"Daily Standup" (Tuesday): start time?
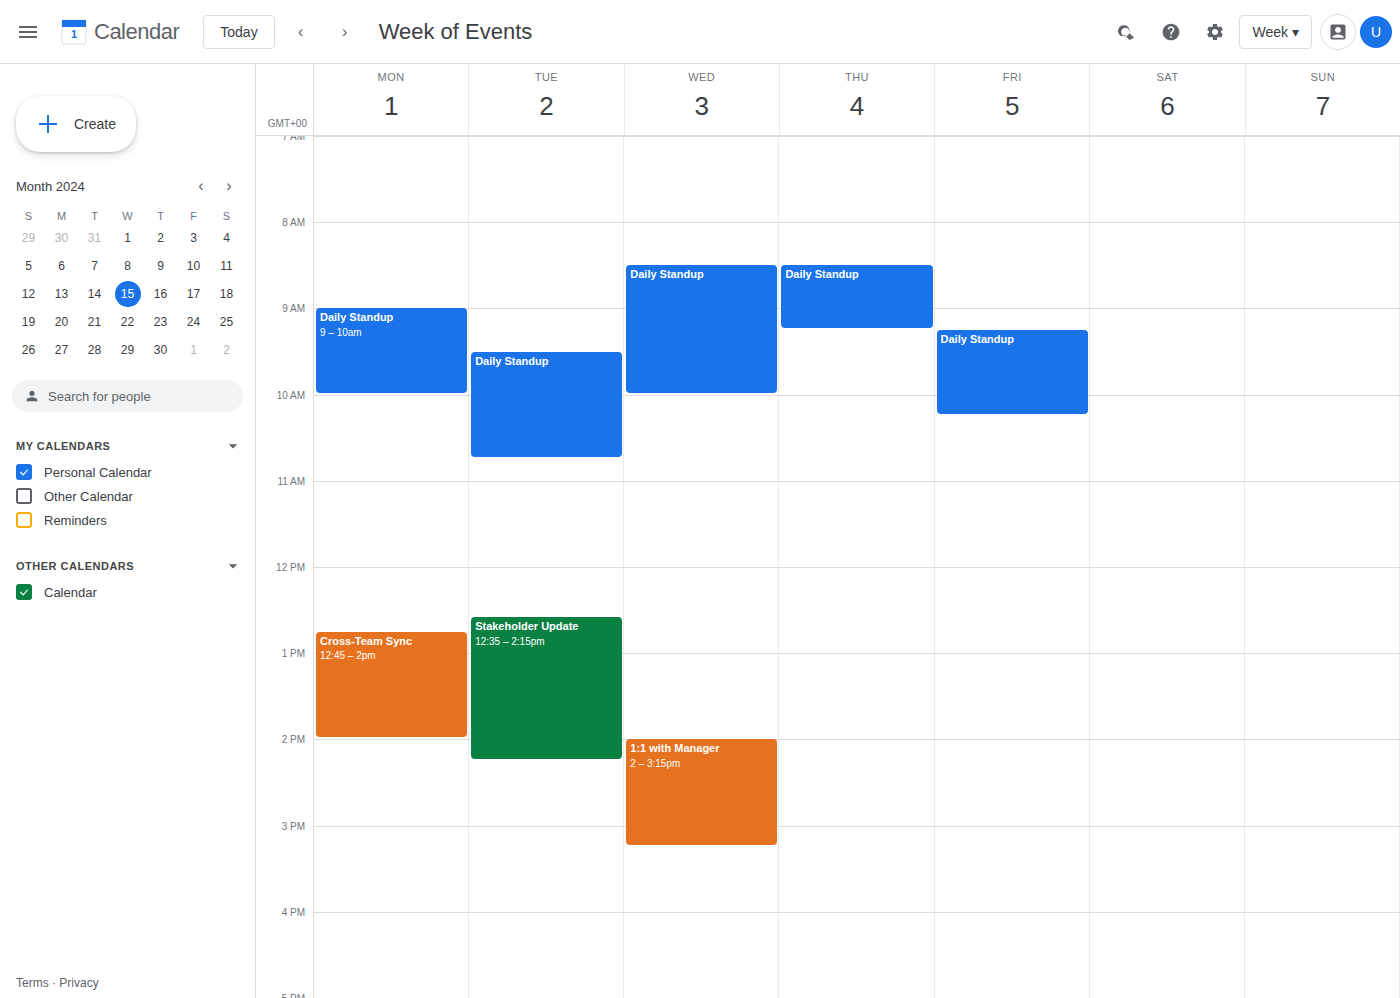
09:30